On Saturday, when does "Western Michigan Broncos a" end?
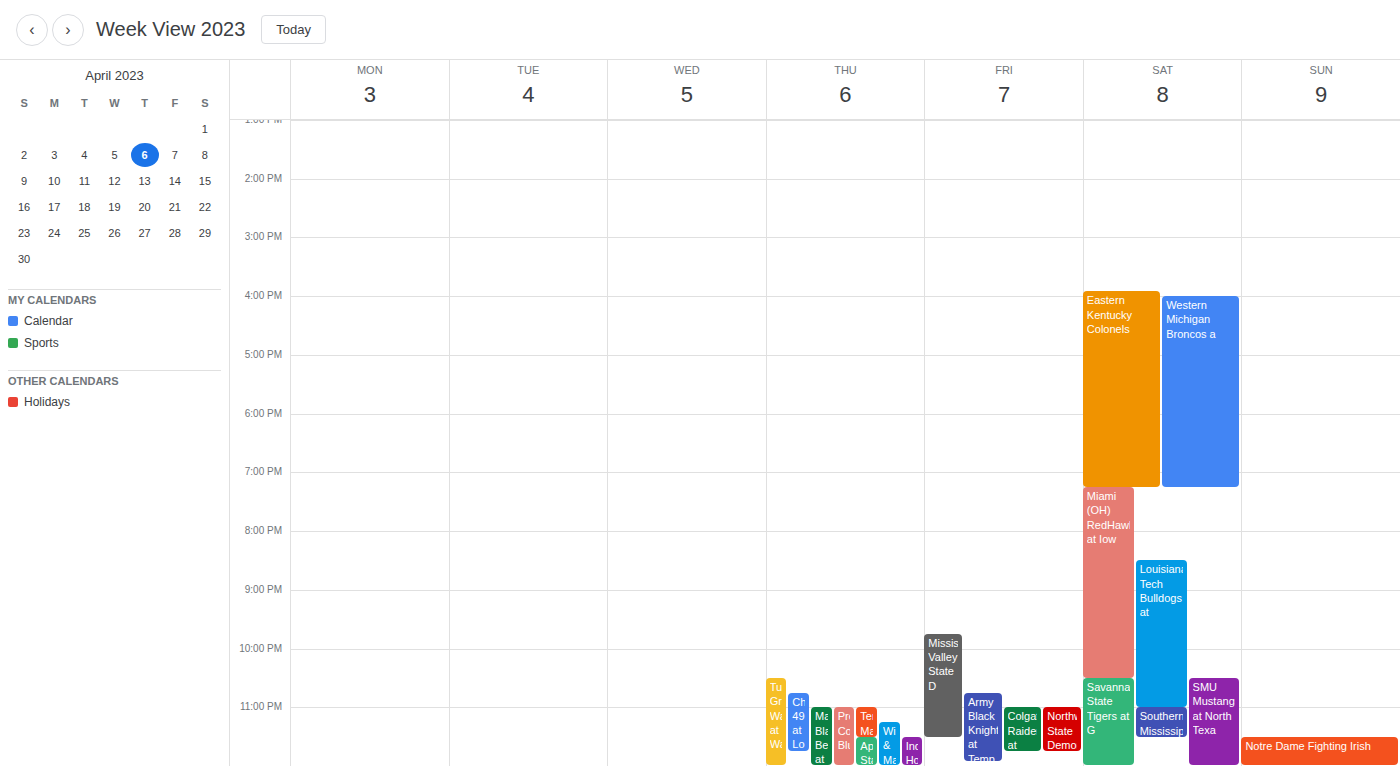
7:15 PM